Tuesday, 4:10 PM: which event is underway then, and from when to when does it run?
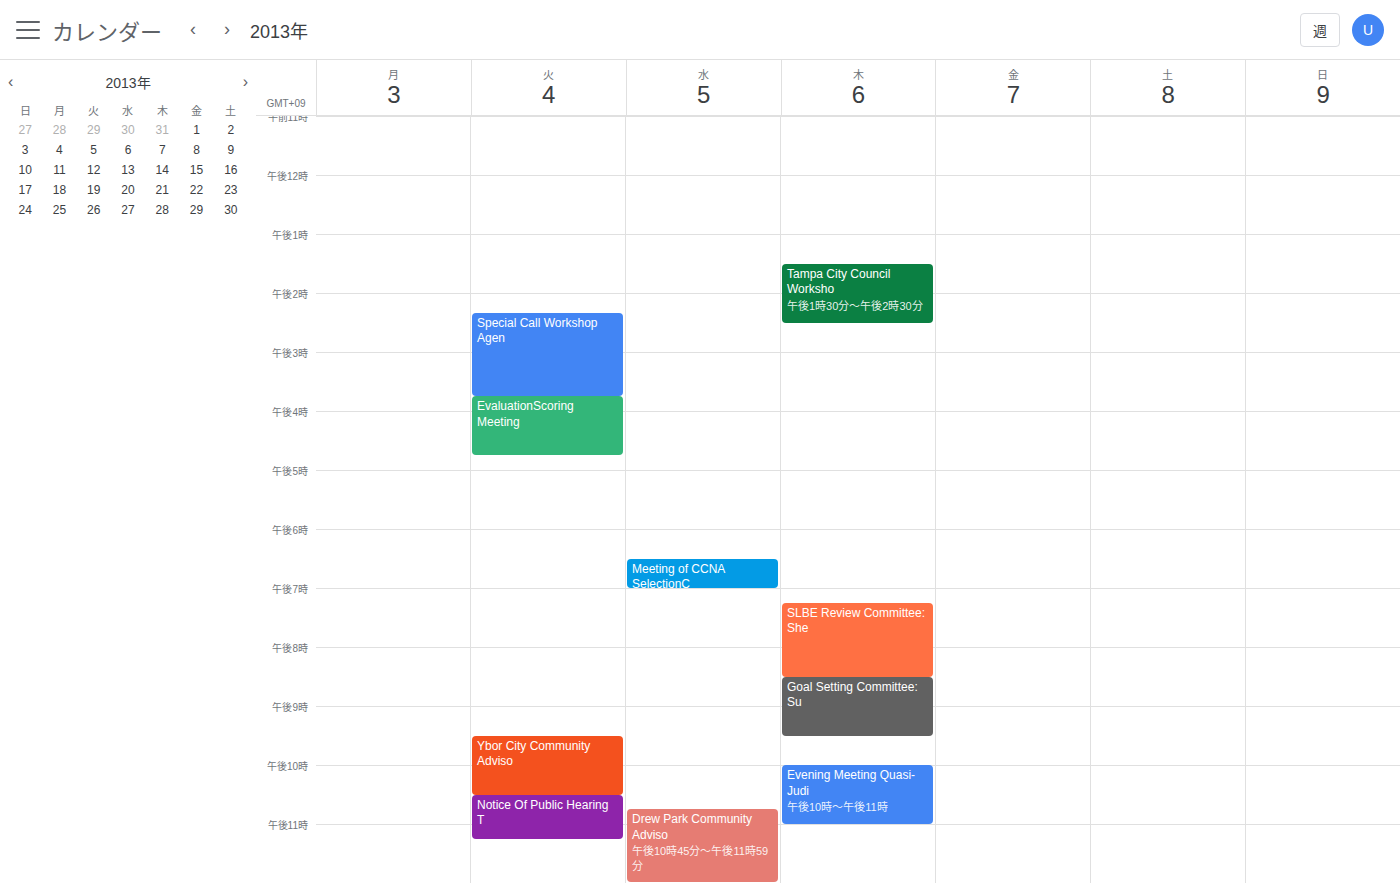
"EvaluationScoring Meeting", 3:45 PM to 4:45 PM